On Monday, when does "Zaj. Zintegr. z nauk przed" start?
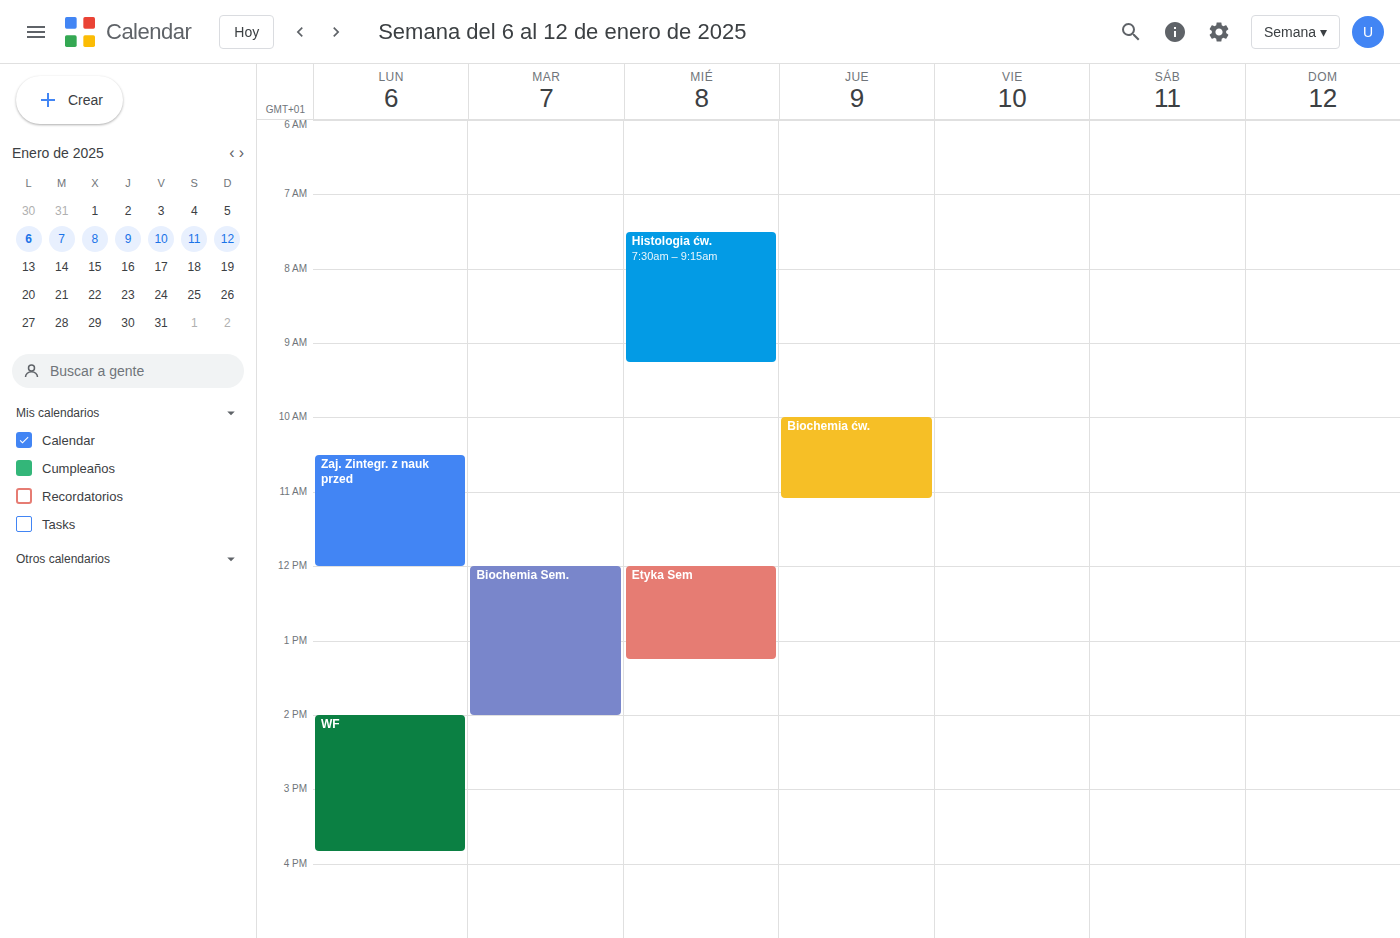
10:30 AM